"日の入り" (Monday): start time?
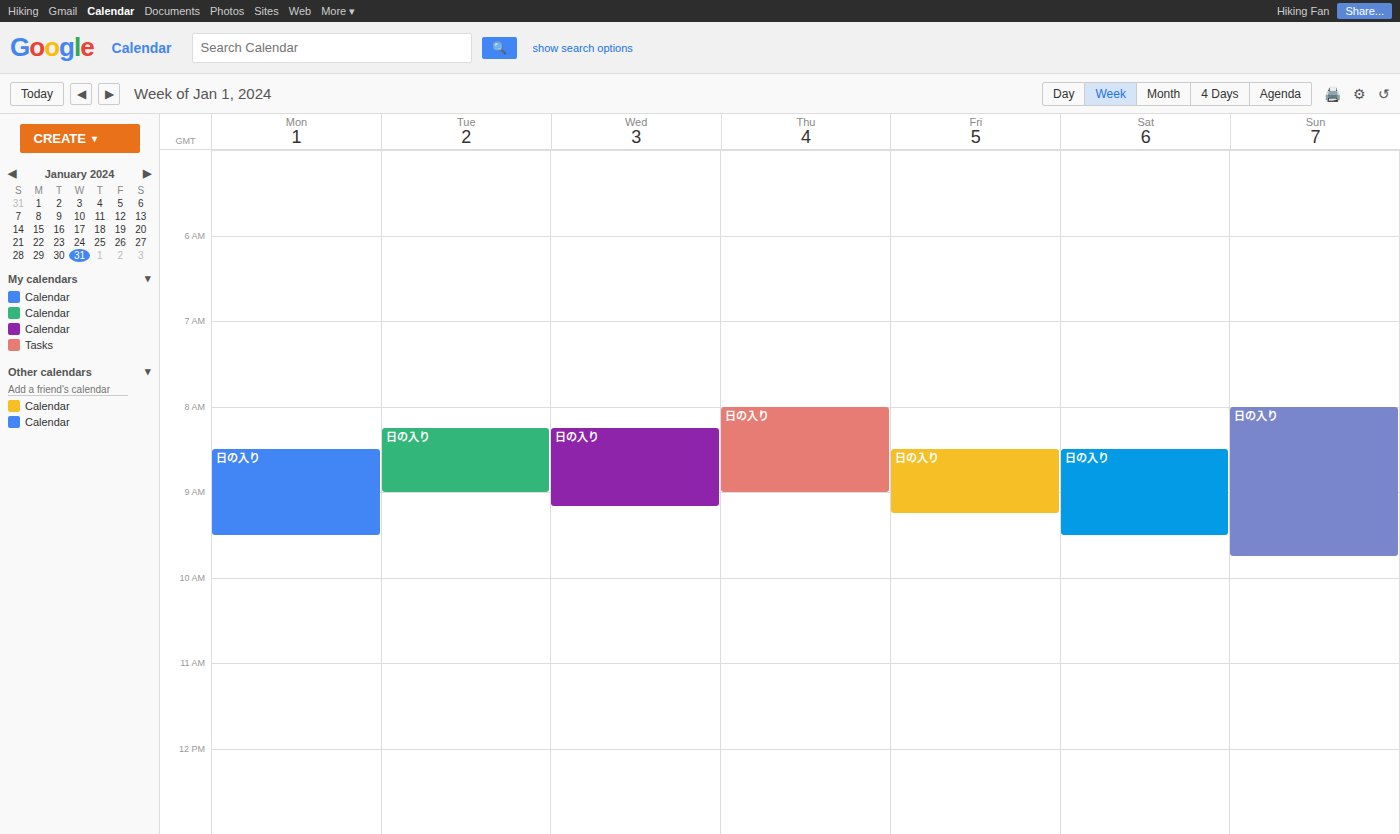
8:30 AM